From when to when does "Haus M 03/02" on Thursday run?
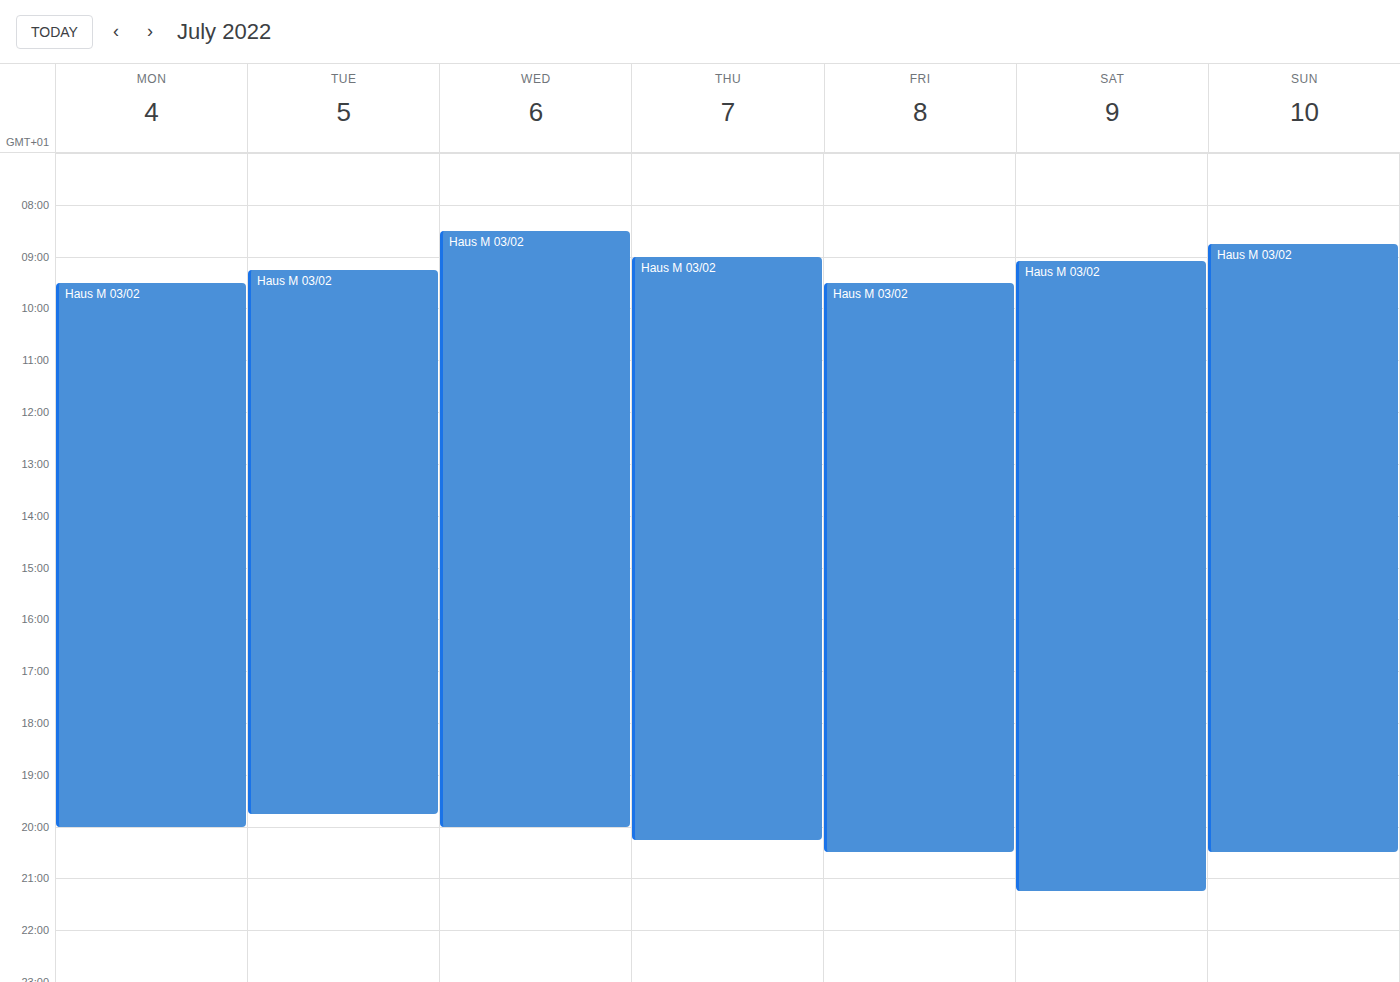
9:00 AM to 8:15 PM